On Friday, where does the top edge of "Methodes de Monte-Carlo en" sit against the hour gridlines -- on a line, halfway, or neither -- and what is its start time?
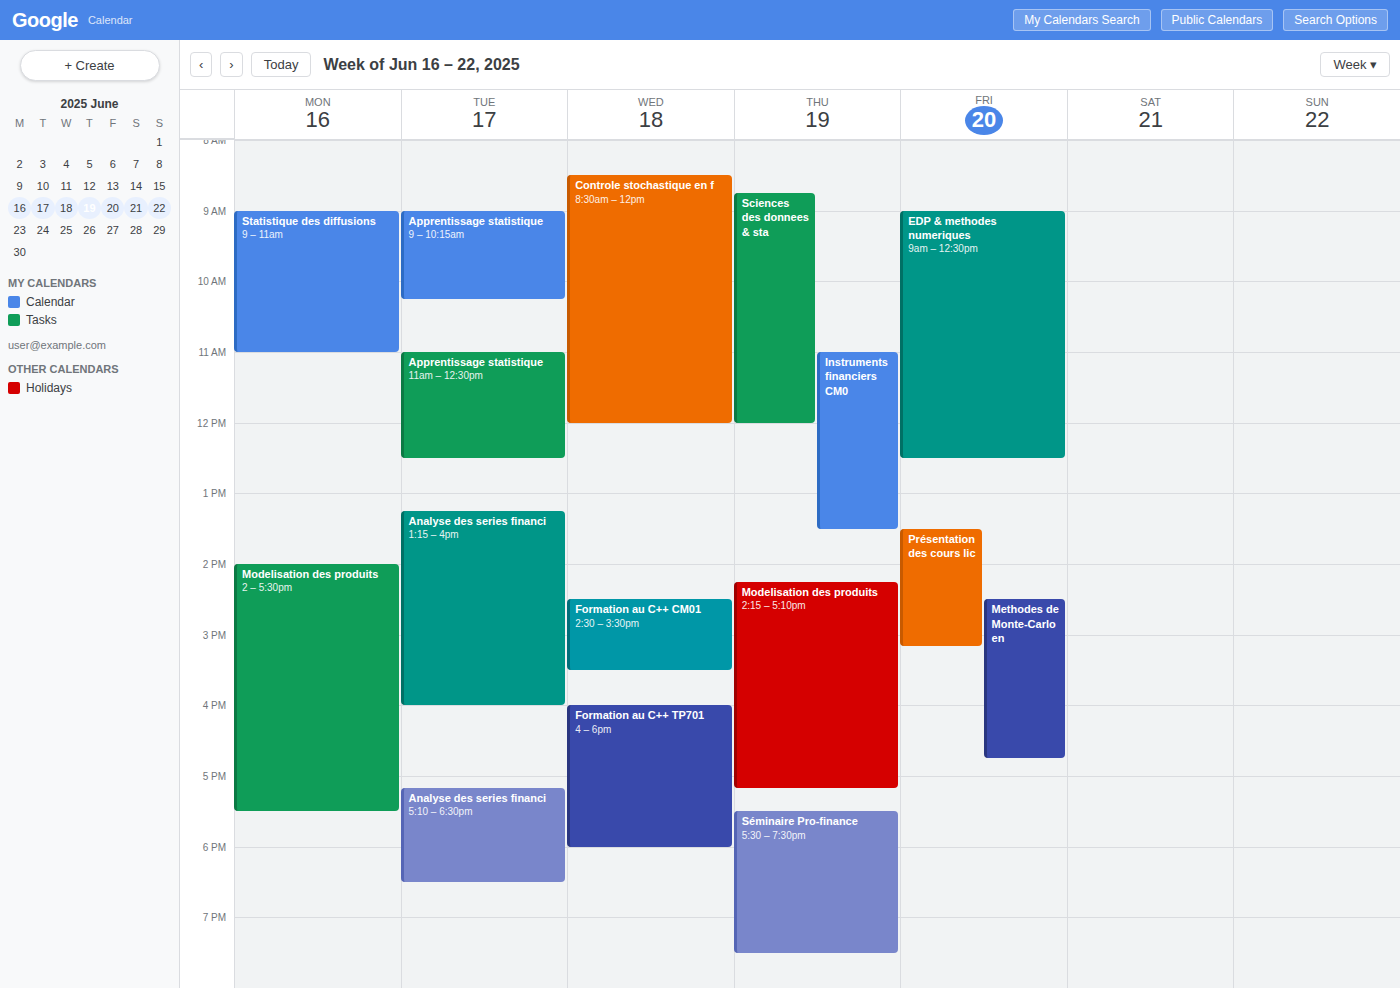
14:30 -- halfway between the 14:00 and 15:00 lines.